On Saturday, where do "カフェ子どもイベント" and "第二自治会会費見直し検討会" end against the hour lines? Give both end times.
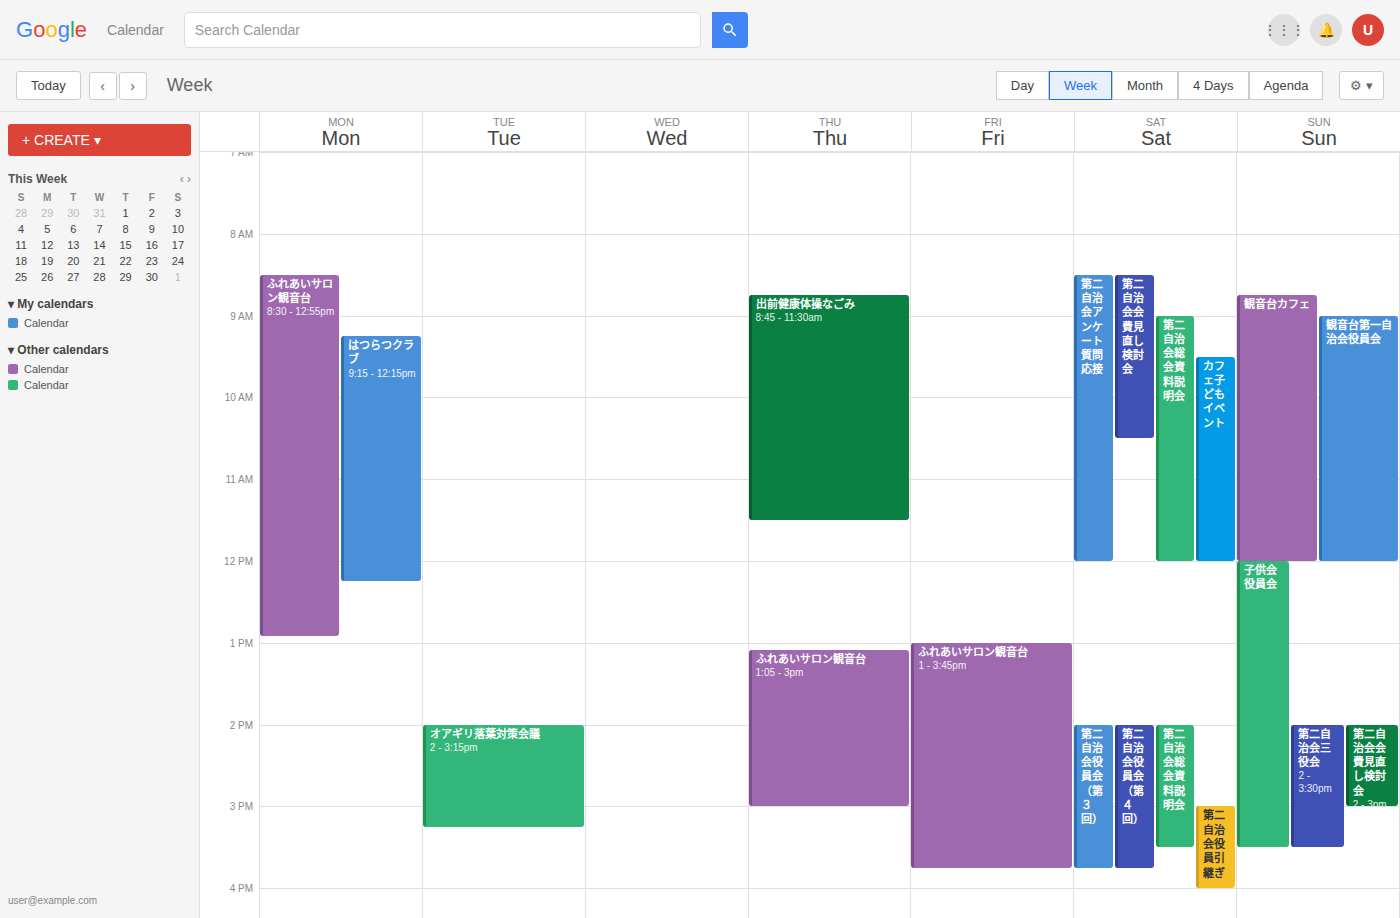
"カフェ子どもイベント": 12:00 PM, exactly on the 12 PM line. "第二自治会会費見直し検討会": 10:30 AM, halfway between the 10 AM and 11 AM lines.